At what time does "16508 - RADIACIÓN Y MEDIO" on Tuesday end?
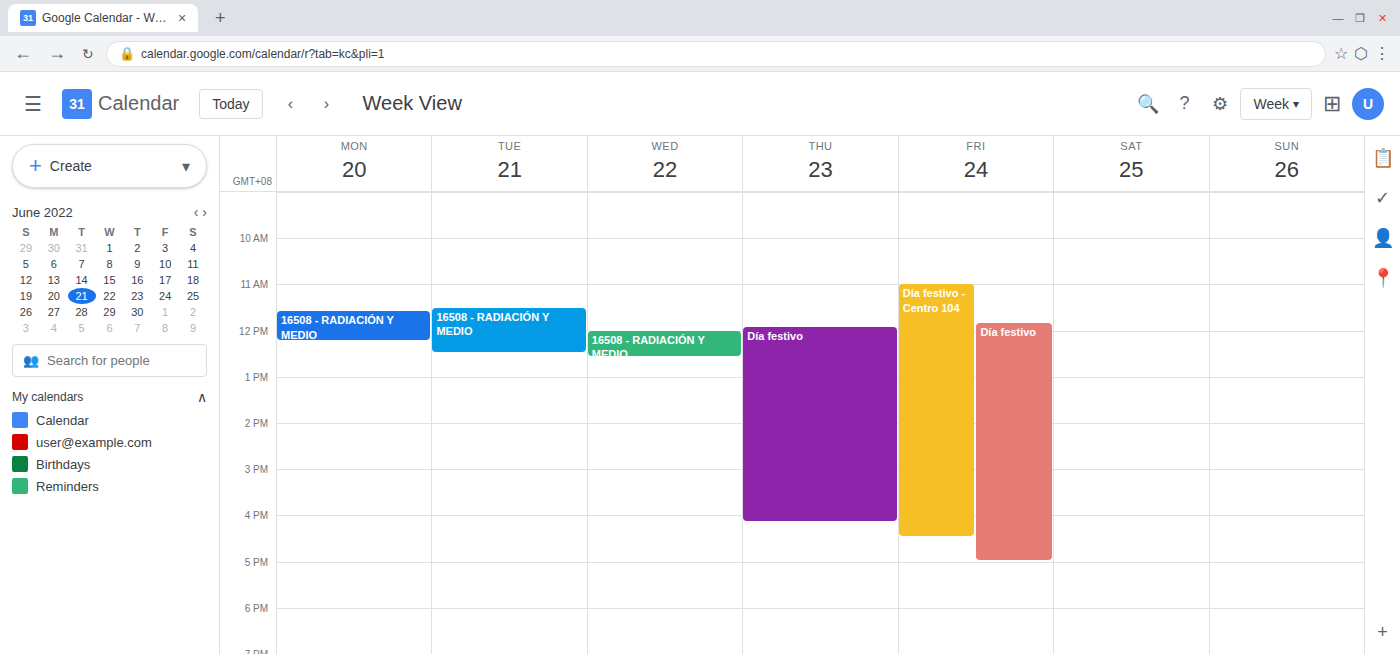
12:30 PM